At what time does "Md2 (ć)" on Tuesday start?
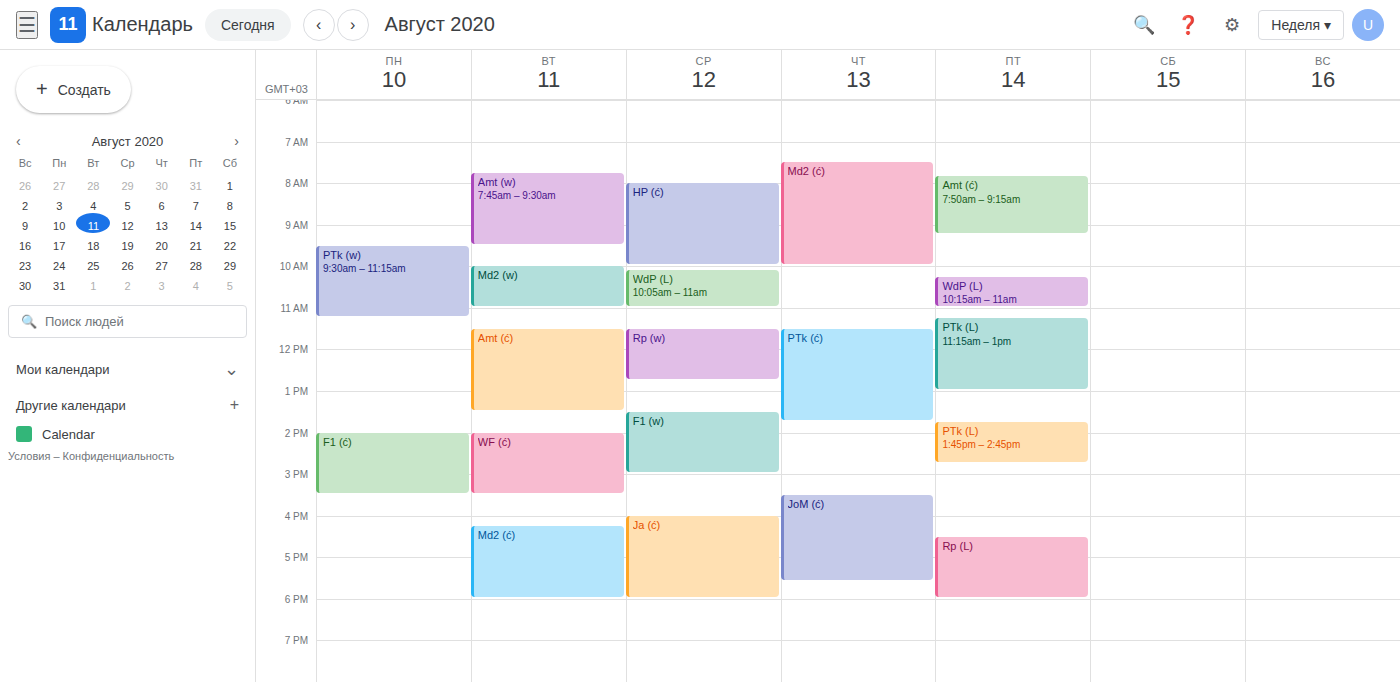
4:15 PM